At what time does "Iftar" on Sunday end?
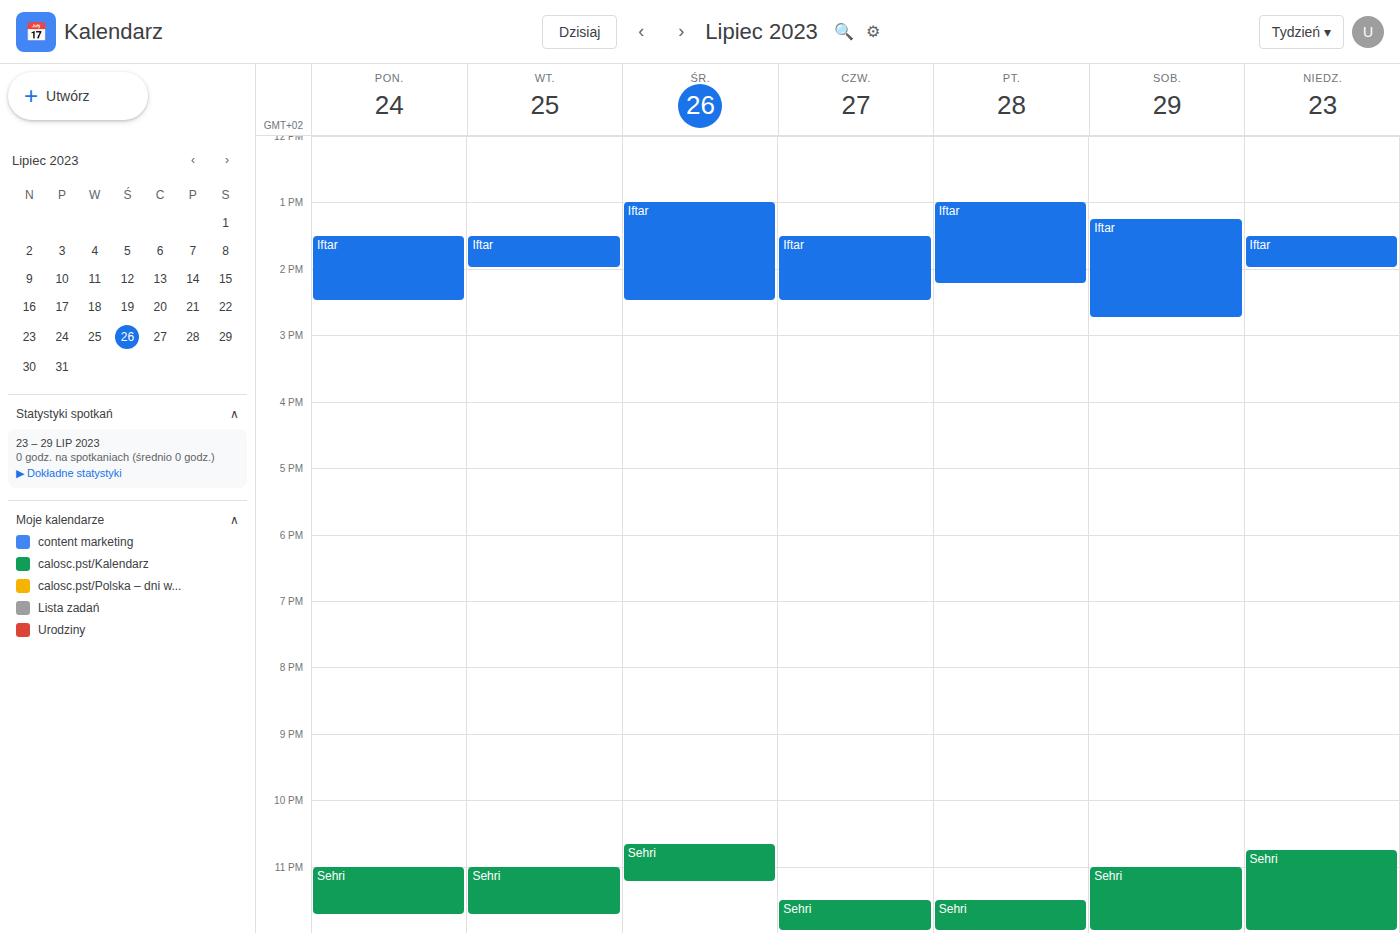
14:00